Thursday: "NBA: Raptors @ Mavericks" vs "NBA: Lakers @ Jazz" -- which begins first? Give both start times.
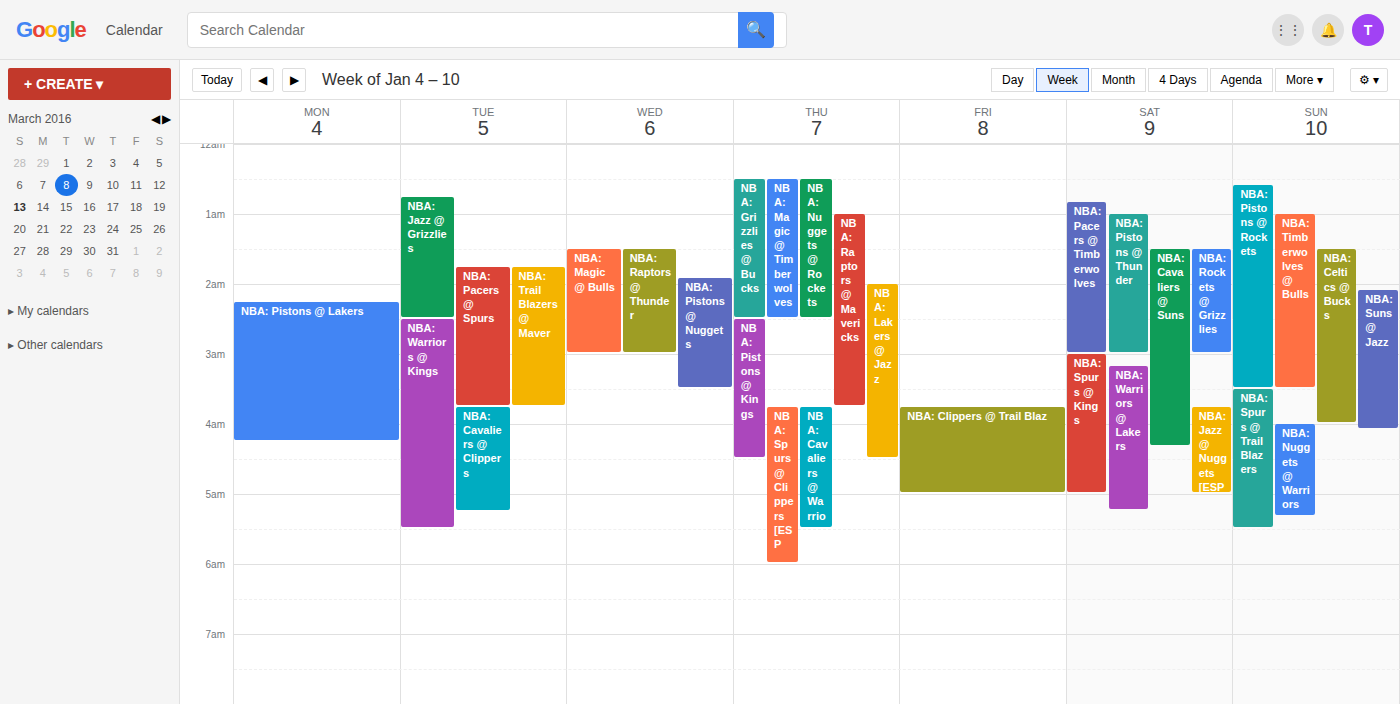
"NBA: Raptors @ Mavericks" 1:00 AM; "NBA: Lakers @ Jazz" 2:00 AM.